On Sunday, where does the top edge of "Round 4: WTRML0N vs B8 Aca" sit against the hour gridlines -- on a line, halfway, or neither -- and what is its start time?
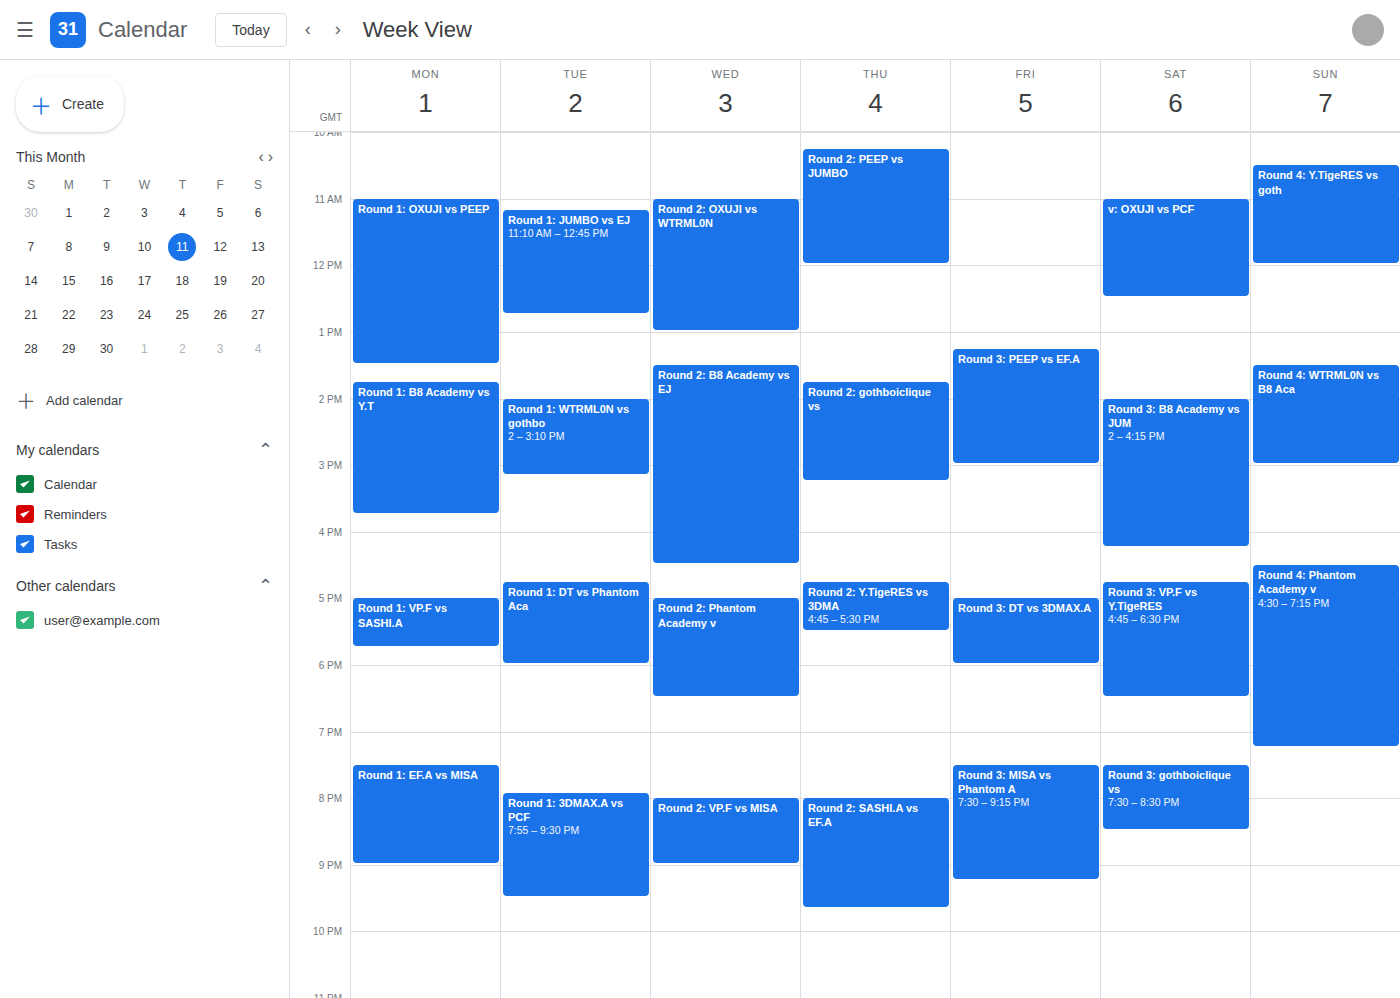
1:30 PM -- halfway between the 1 PM and 2 PM lines.